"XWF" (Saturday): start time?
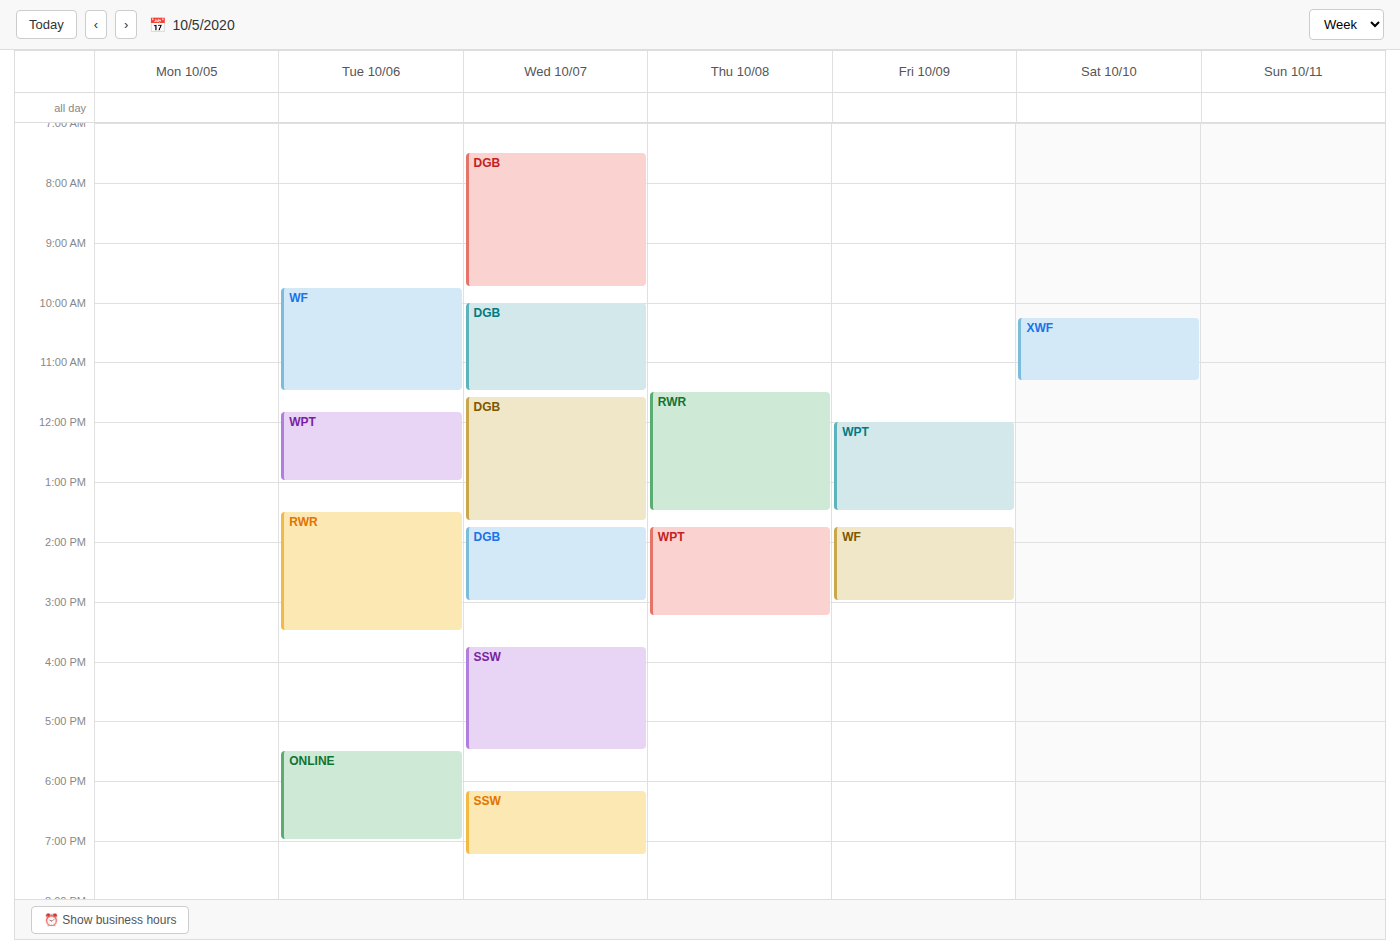
10:15 AM